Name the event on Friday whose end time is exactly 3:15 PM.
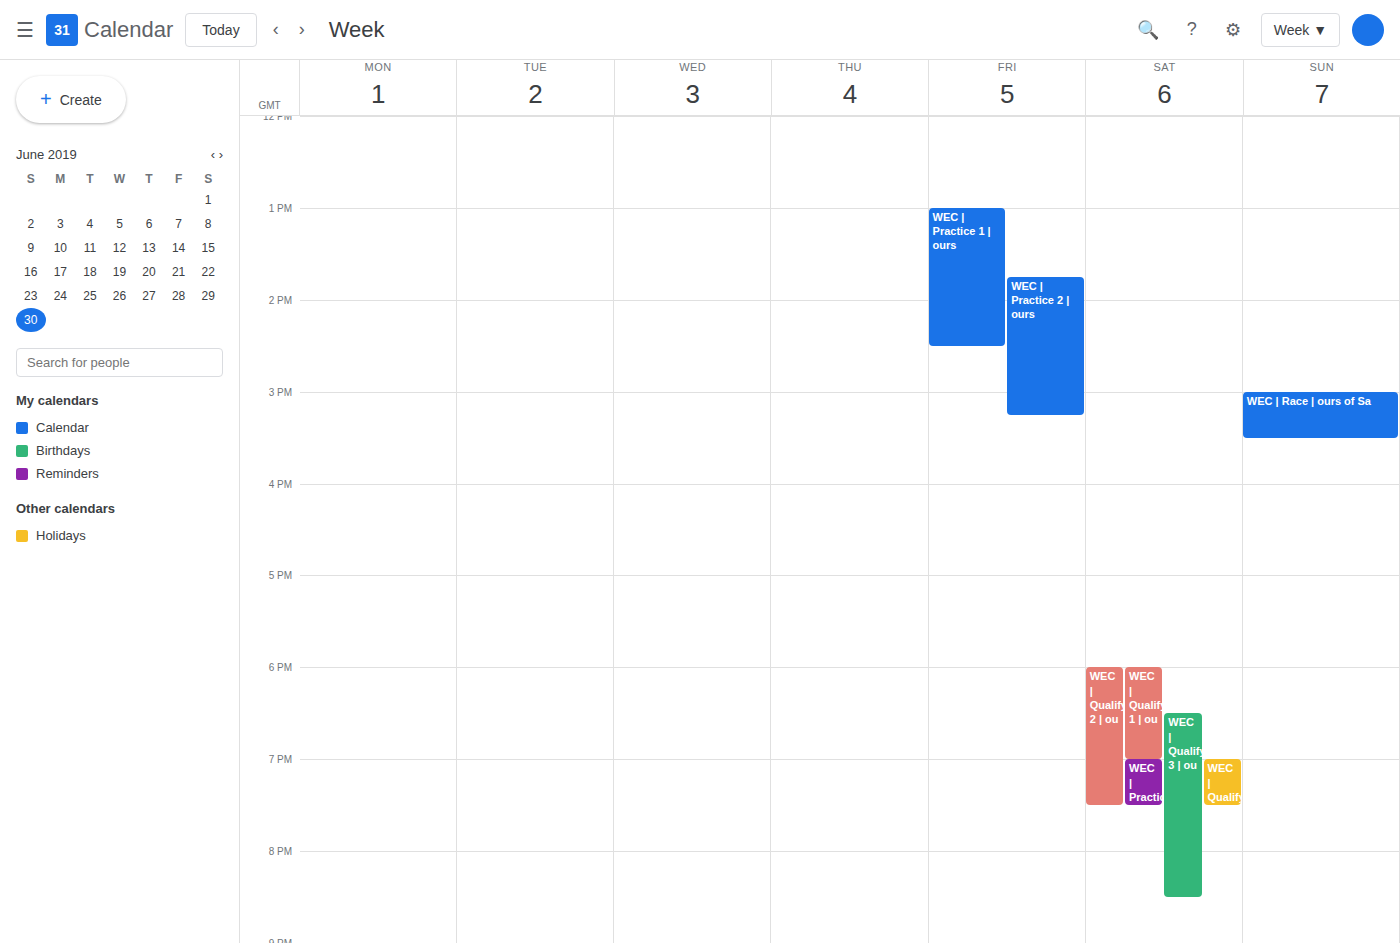
"WEC | Practice 2 | ours"